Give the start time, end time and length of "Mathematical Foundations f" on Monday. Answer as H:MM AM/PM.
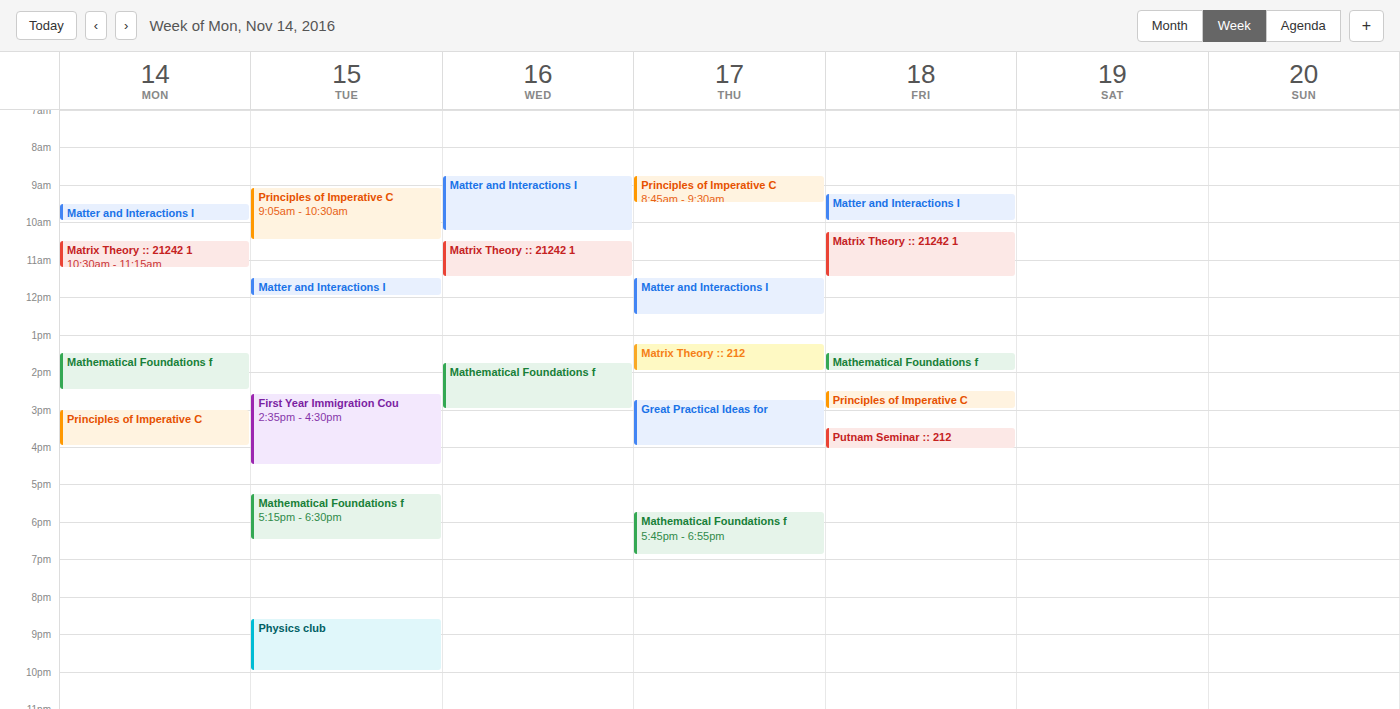
1:30 PM to 2:30 PM, 1 hour